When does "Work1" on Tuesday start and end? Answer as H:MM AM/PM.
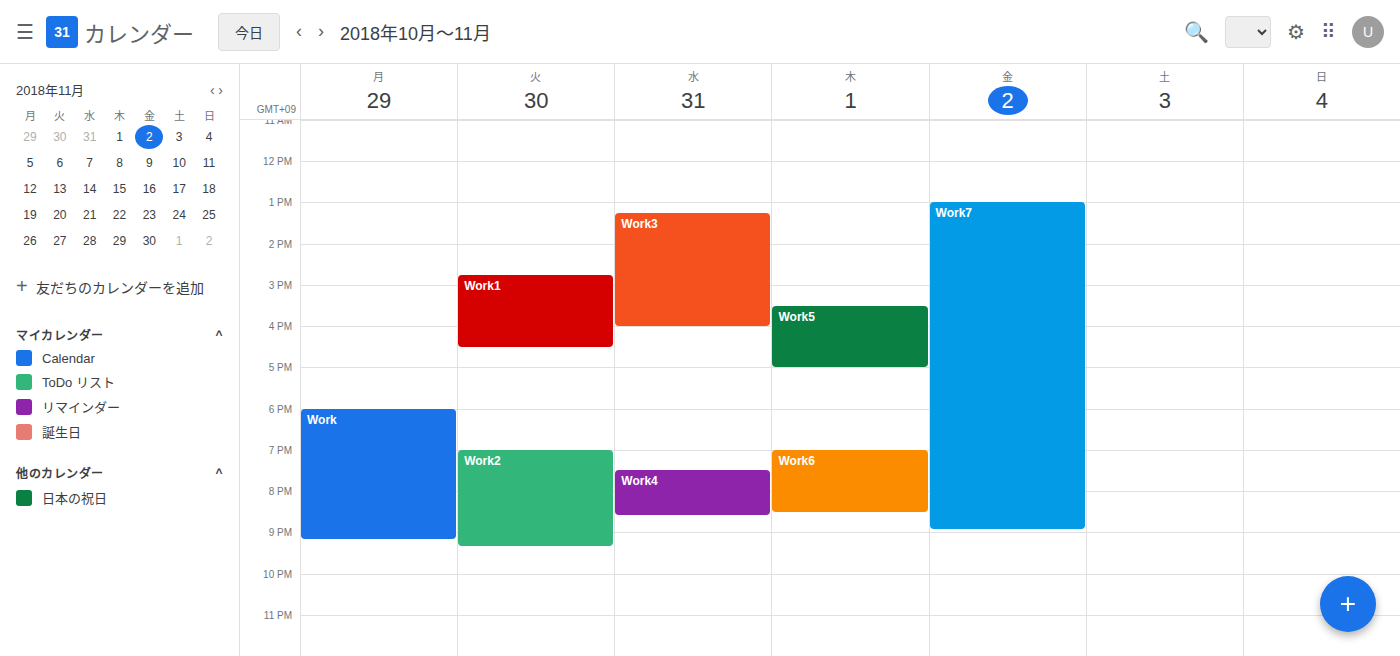
2:45 PM to 4:30 PM